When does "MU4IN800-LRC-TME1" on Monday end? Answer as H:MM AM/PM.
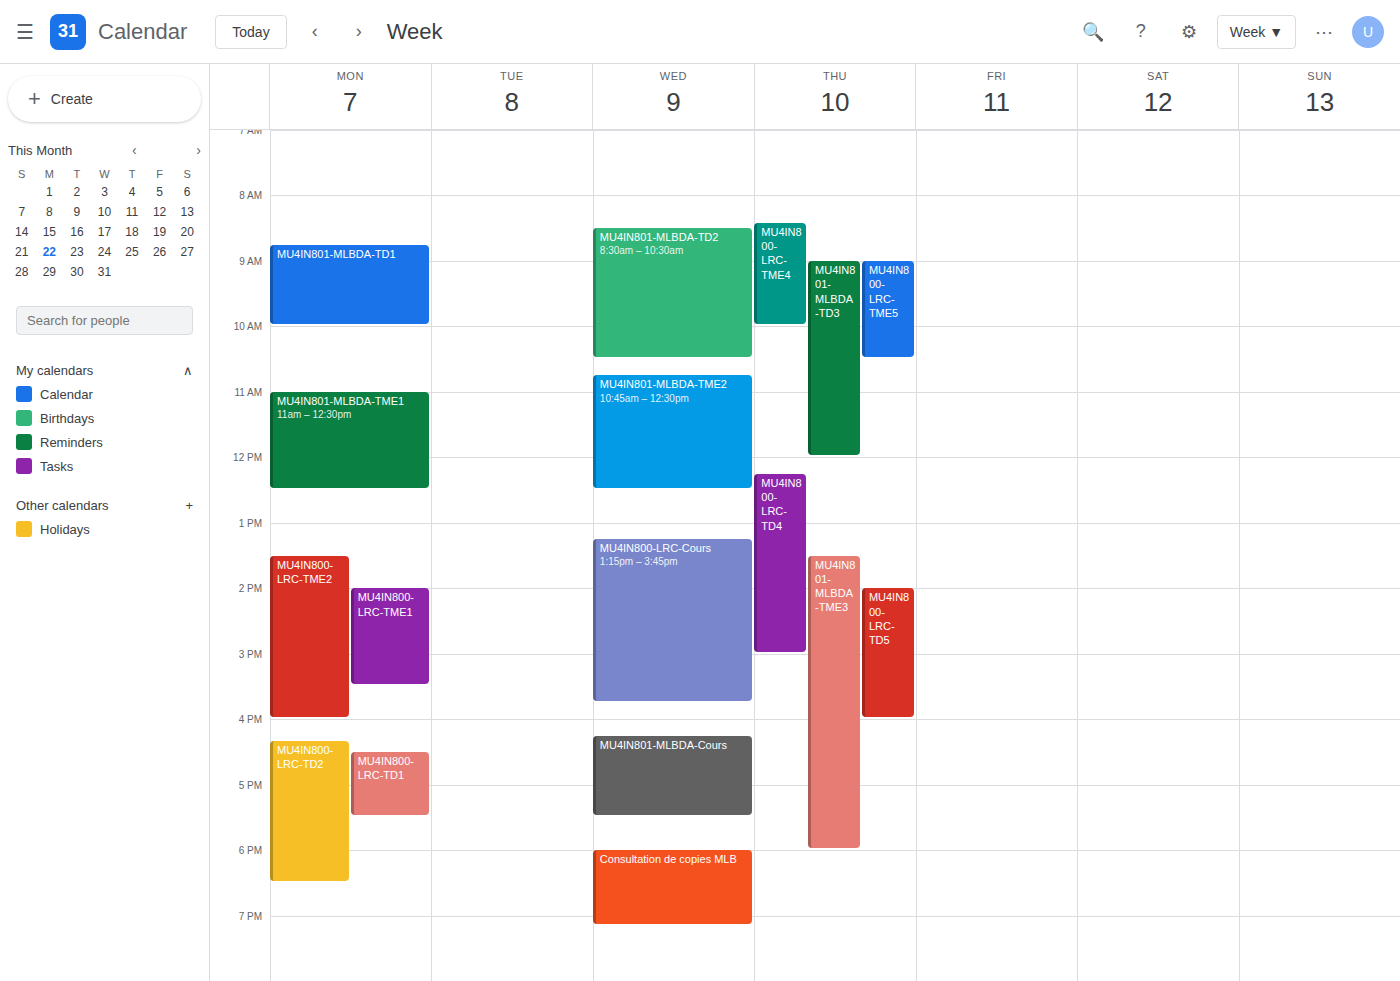
3:30 PM